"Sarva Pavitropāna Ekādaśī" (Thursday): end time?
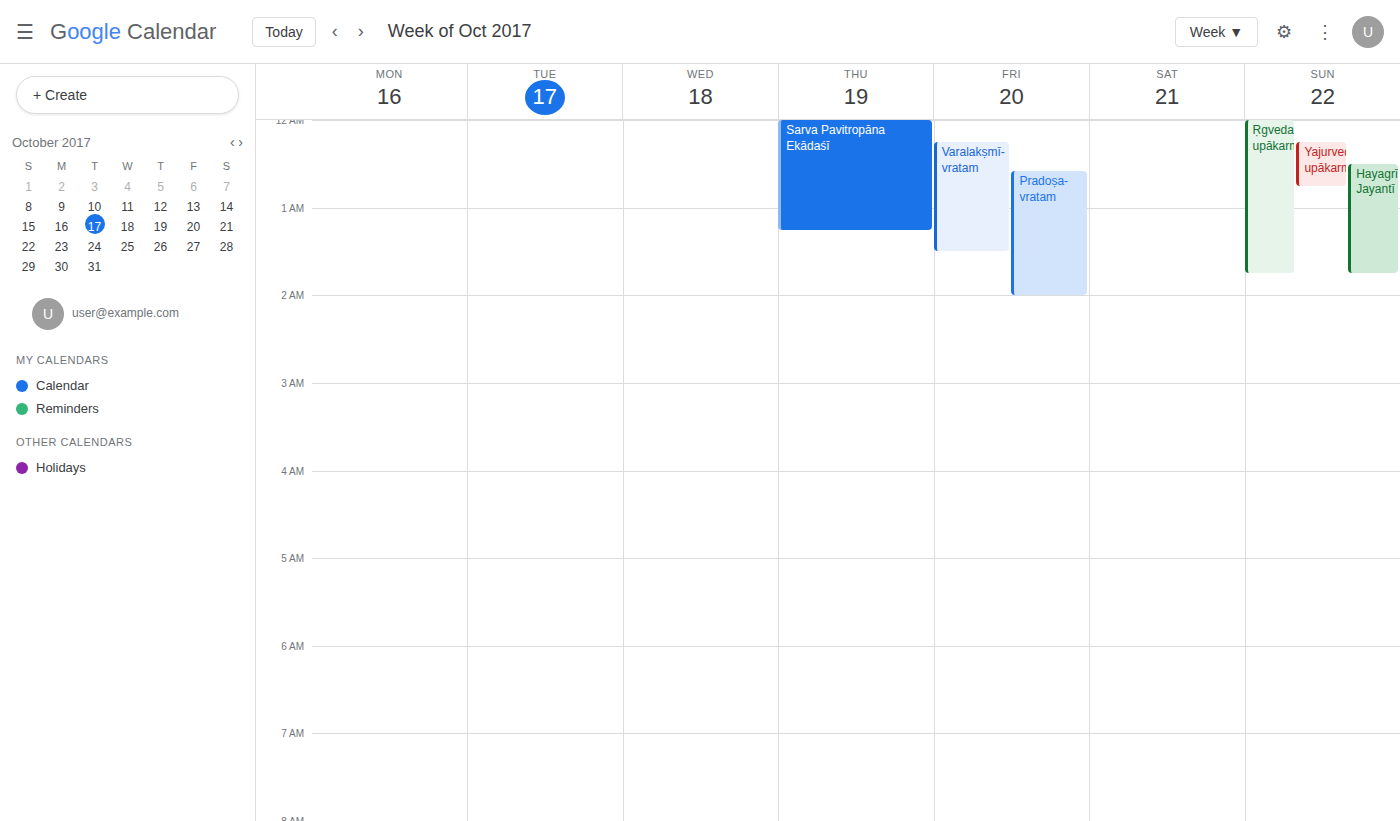
1:15 AM